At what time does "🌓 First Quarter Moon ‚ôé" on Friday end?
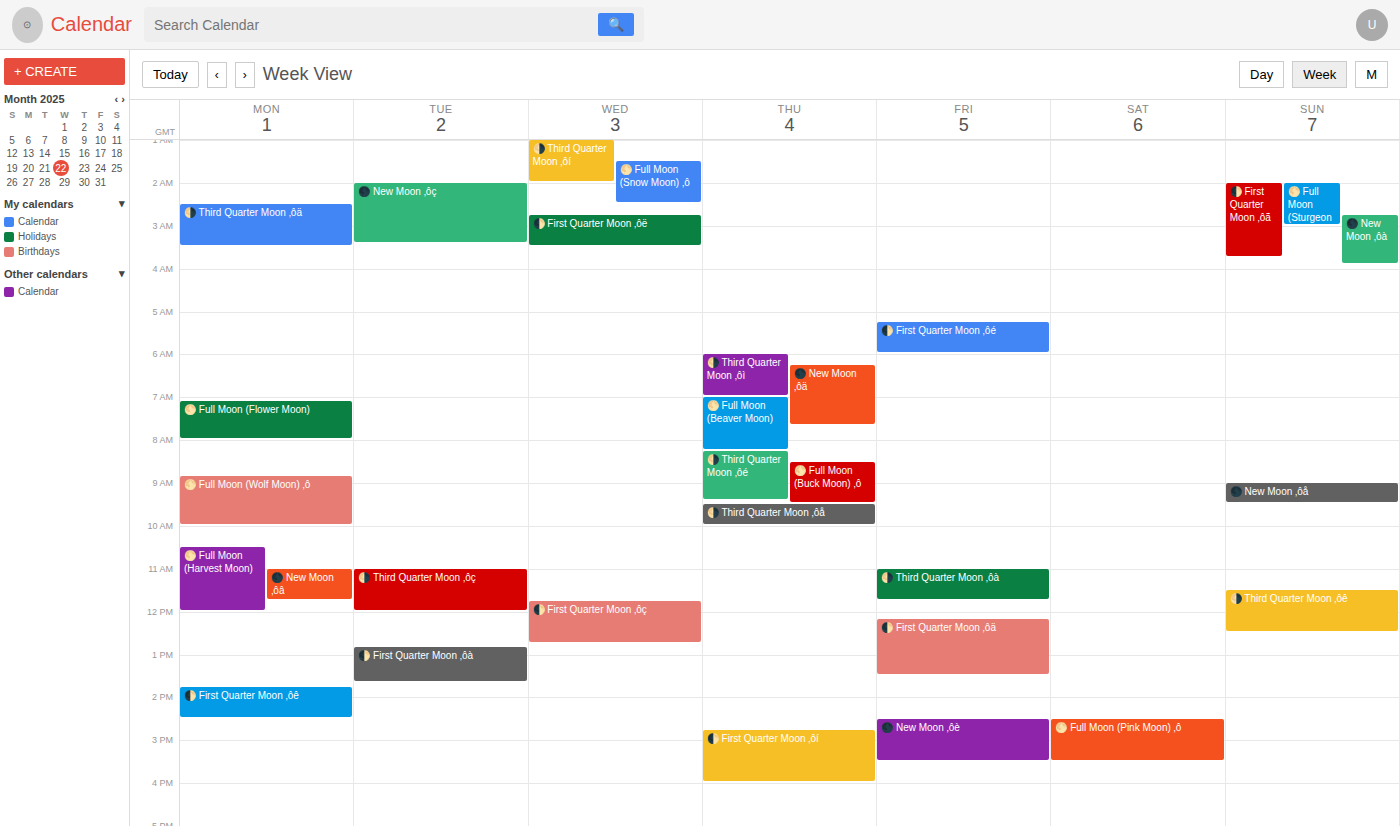
06:00